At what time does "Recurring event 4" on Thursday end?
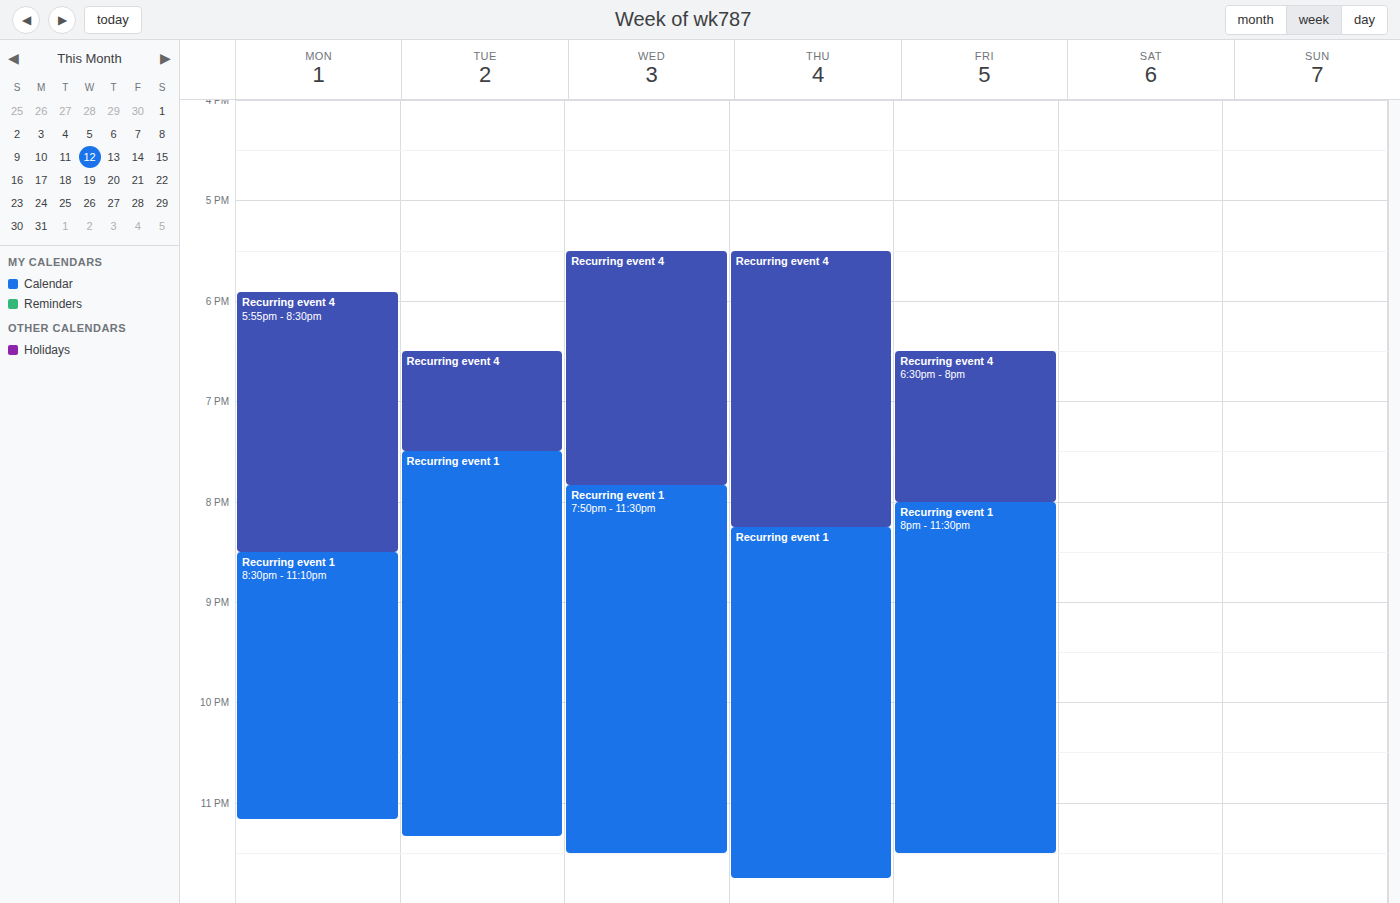
8:15 PM